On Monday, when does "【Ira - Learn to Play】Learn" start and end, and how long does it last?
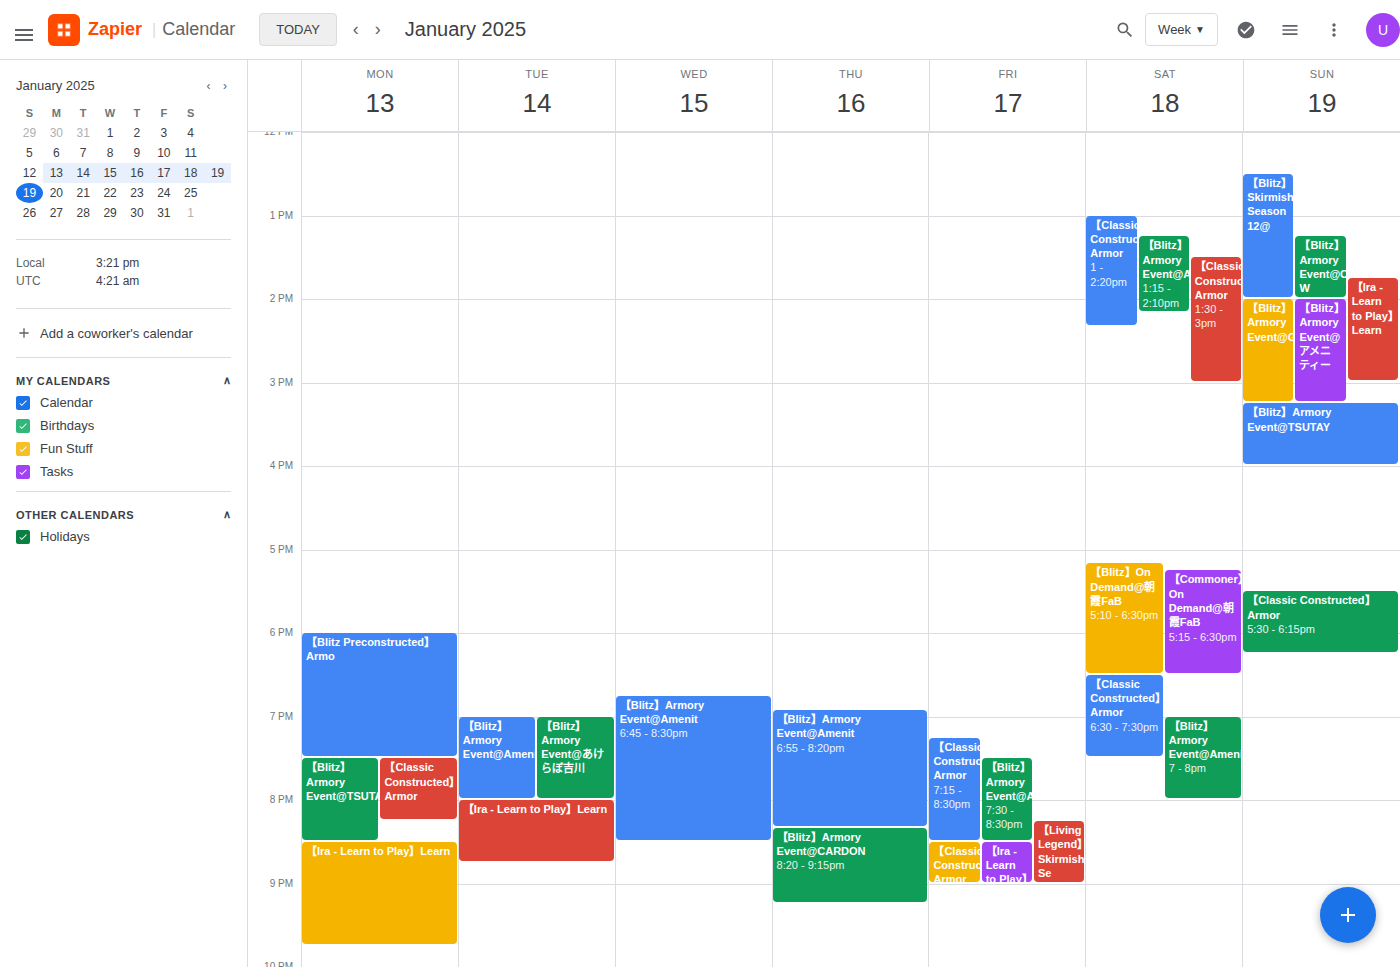
8:30 PM to 9:45 PM, 1 hour 15 minutes